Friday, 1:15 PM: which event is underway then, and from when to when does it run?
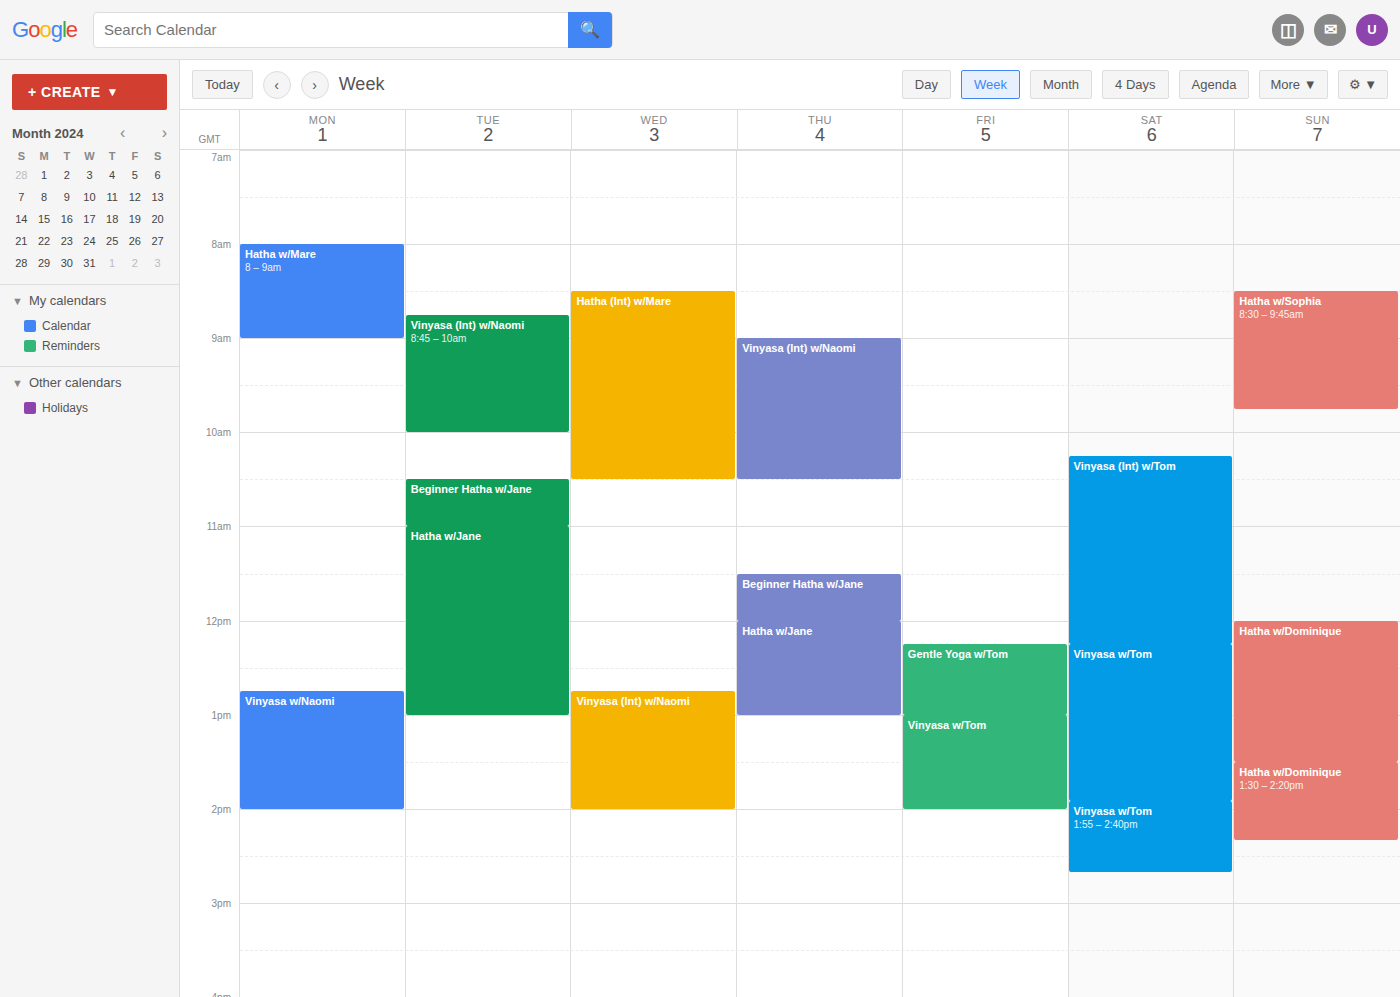
"Vinyasa w/Tom", 1:00 PM to 2:00 PM